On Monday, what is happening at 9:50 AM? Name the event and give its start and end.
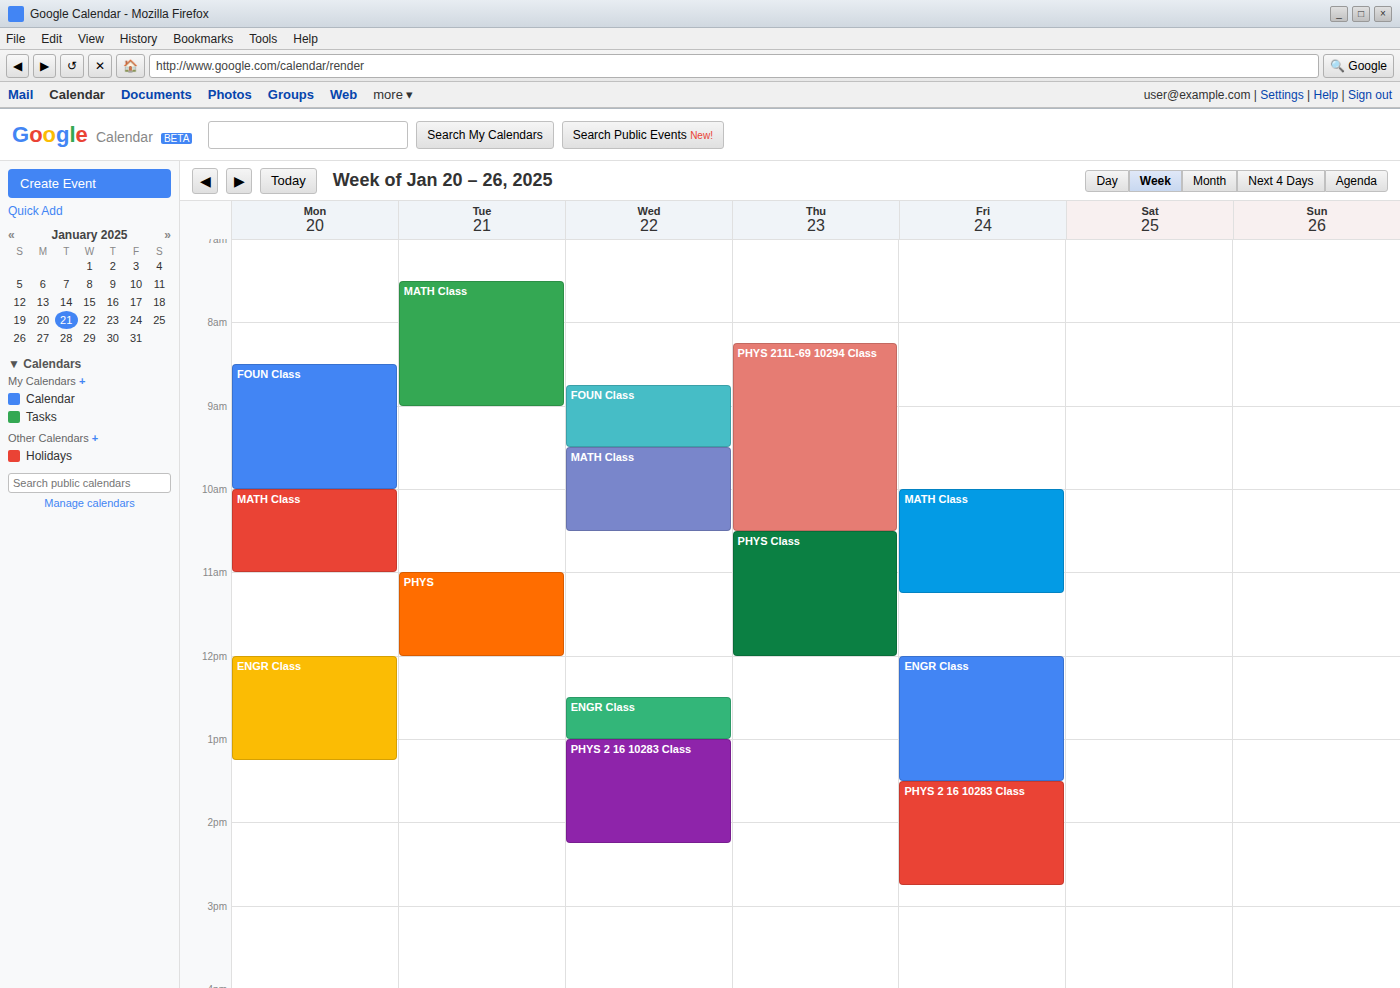
"FOUN Class", 8:30 AM to 10:00 AM